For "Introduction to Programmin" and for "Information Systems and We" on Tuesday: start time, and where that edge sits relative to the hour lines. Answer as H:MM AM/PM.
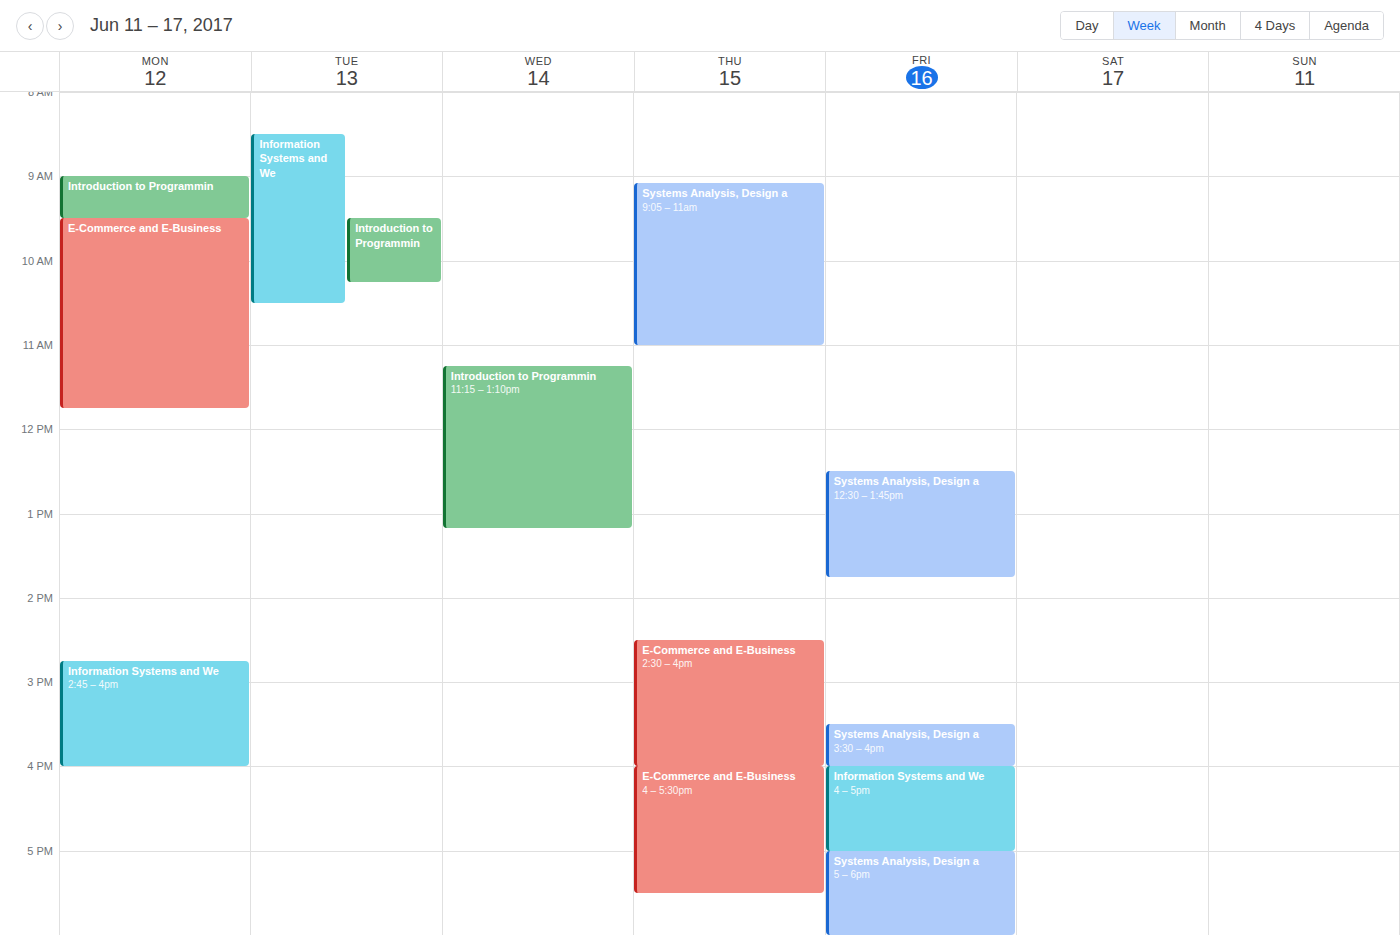
"Introduction to Programmin": 9:30 AM, halfway between the 9 AM and 10 AM lines. "Information Systems and We": 8:30 AM, halfway between the 8 AM and 9 AM lines.